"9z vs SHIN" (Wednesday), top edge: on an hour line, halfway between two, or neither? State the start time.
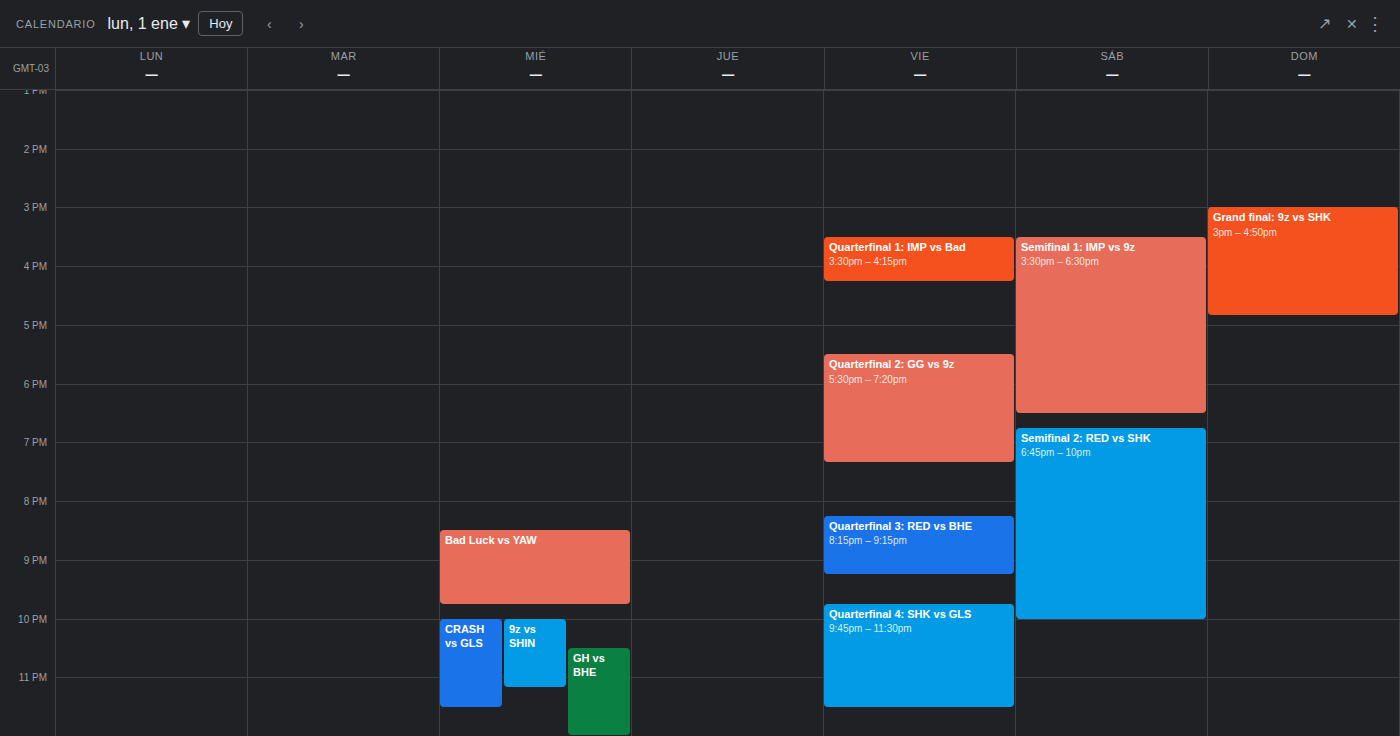
10:00 PM -- exactly on the 10 PM line.